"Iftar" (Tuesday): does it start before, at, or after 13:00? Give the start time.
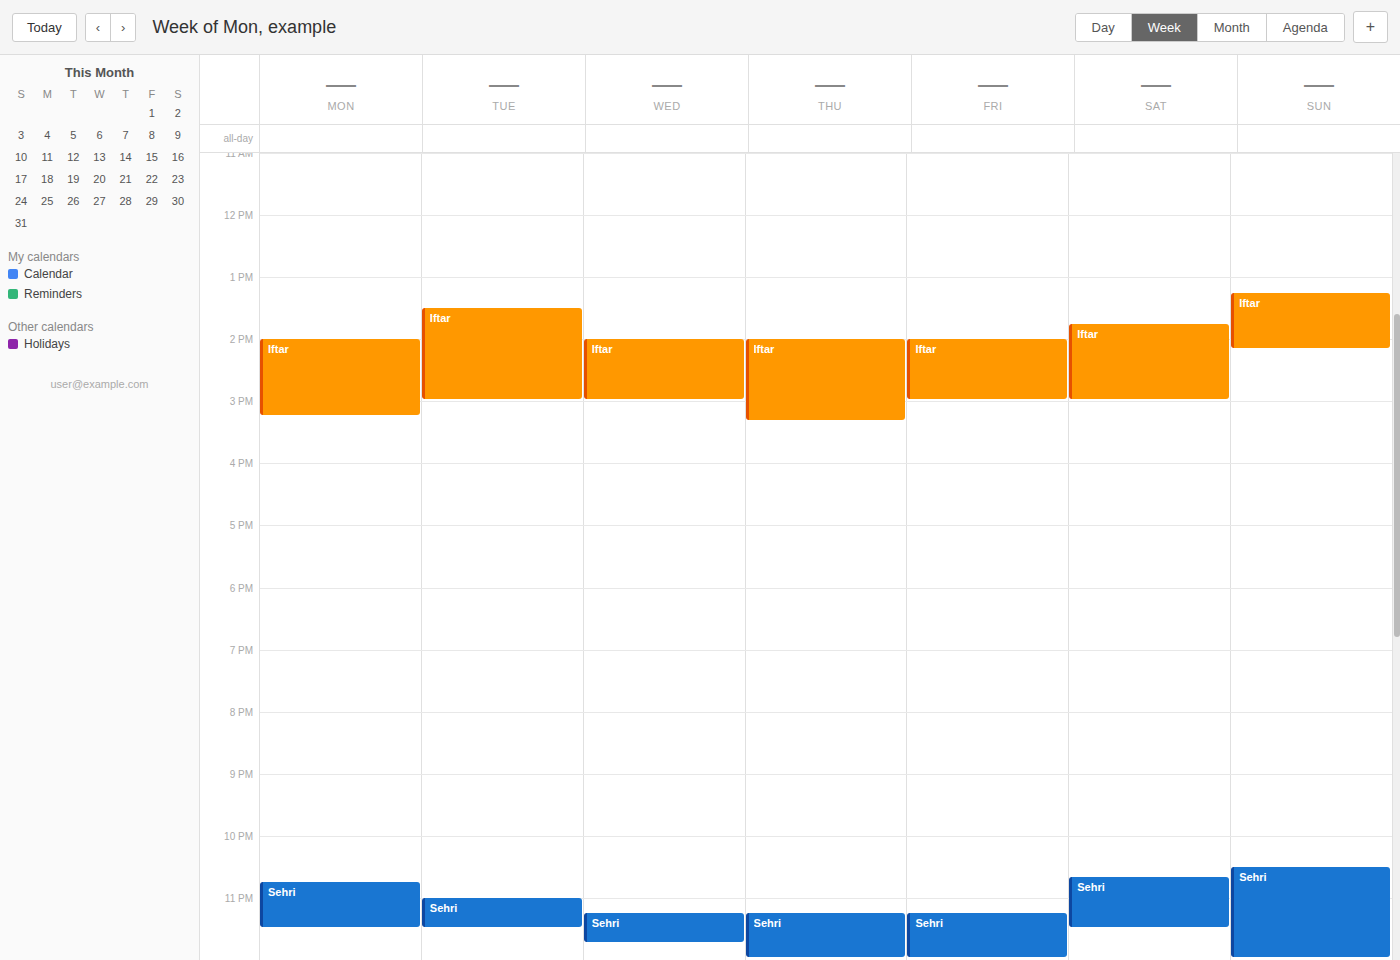
13:30 -- after 13:00, 30 minutes below the 13:00 line.